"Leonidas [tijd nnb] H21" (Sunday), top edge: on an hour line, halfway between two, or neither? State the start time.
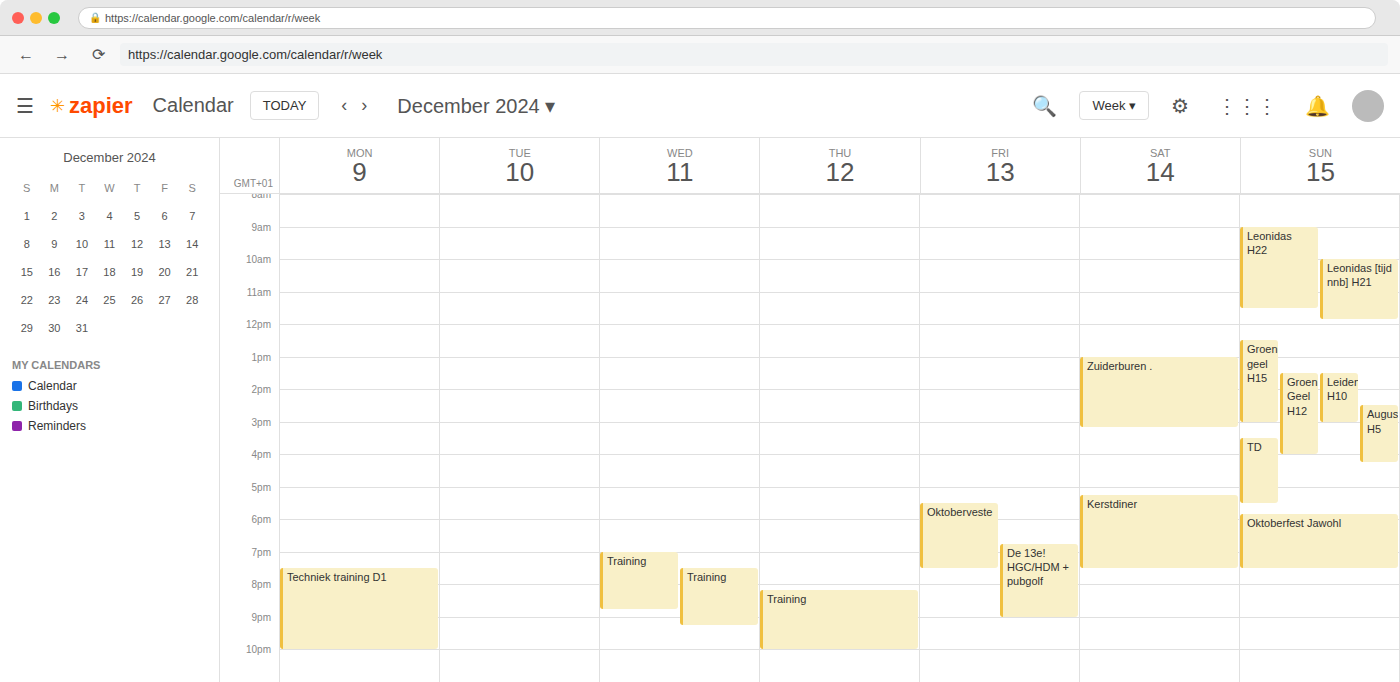
10:00 AM -- exactly on the 10 AM line.